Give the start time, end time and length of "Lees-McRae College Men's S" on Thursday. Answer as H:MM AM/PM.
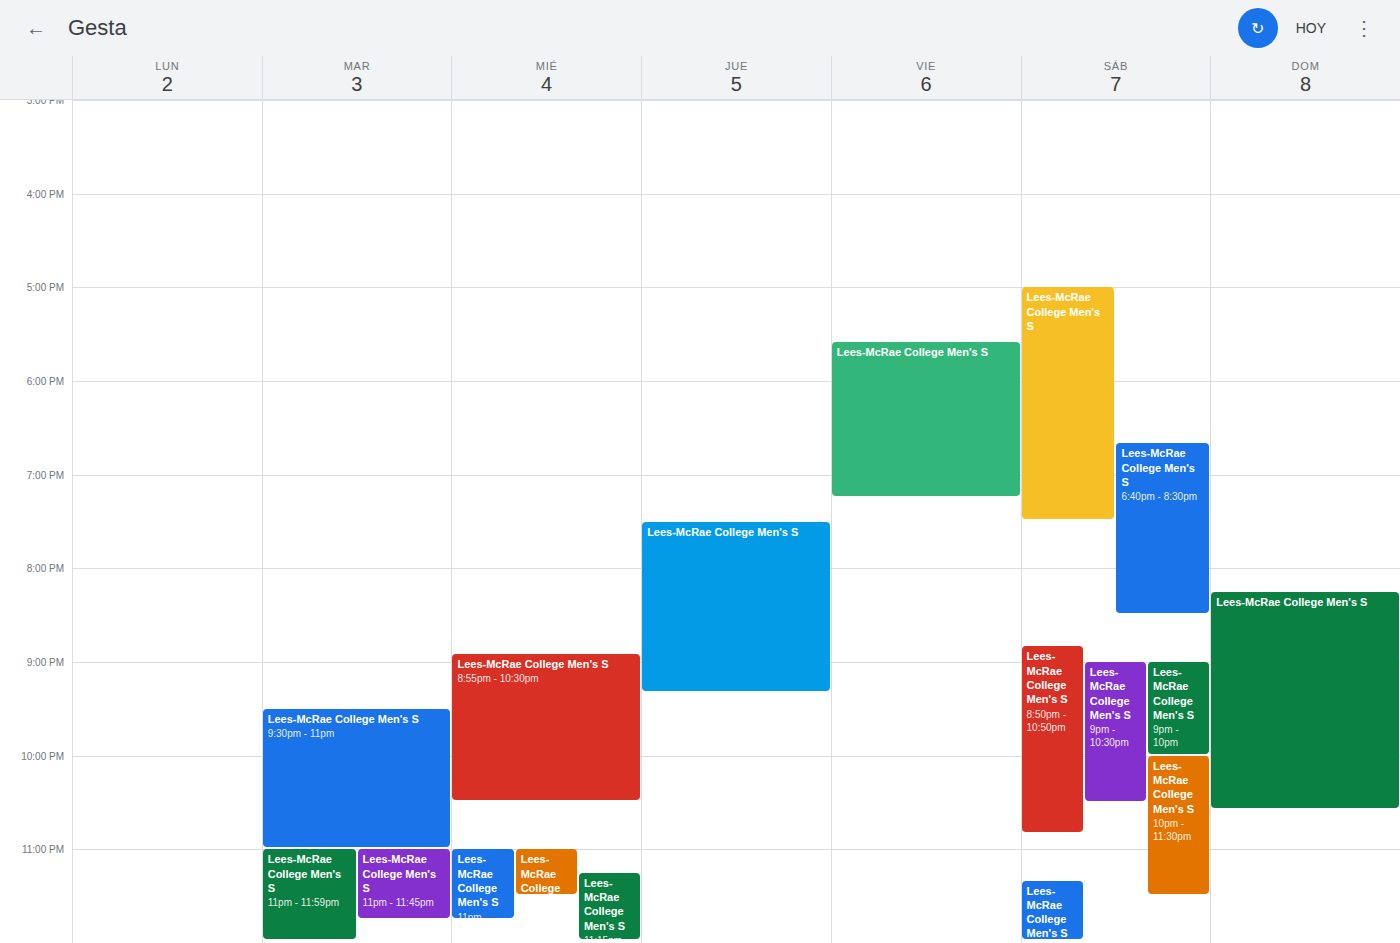
7:30 PM to 9:20 PM, 1 hour 50 minutes